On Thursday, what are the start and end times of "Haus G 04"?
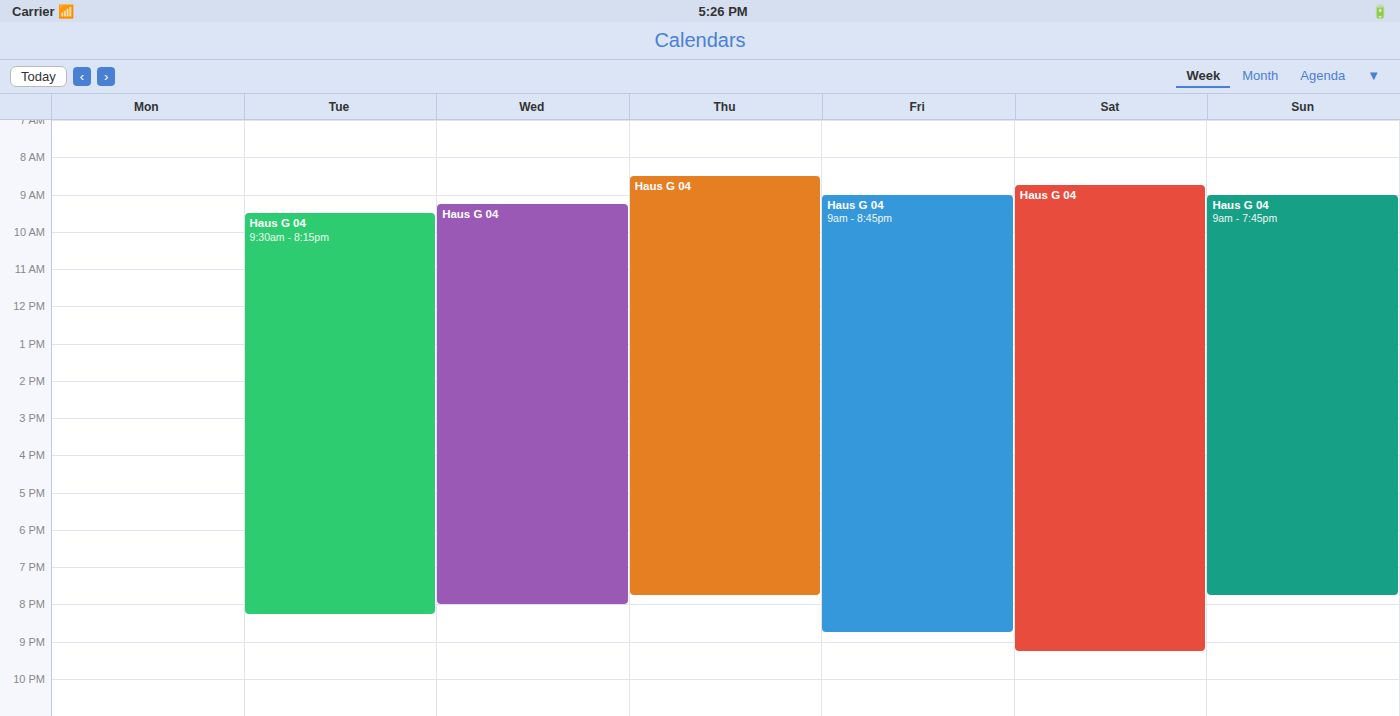
8:30 AM to 7:45 PM